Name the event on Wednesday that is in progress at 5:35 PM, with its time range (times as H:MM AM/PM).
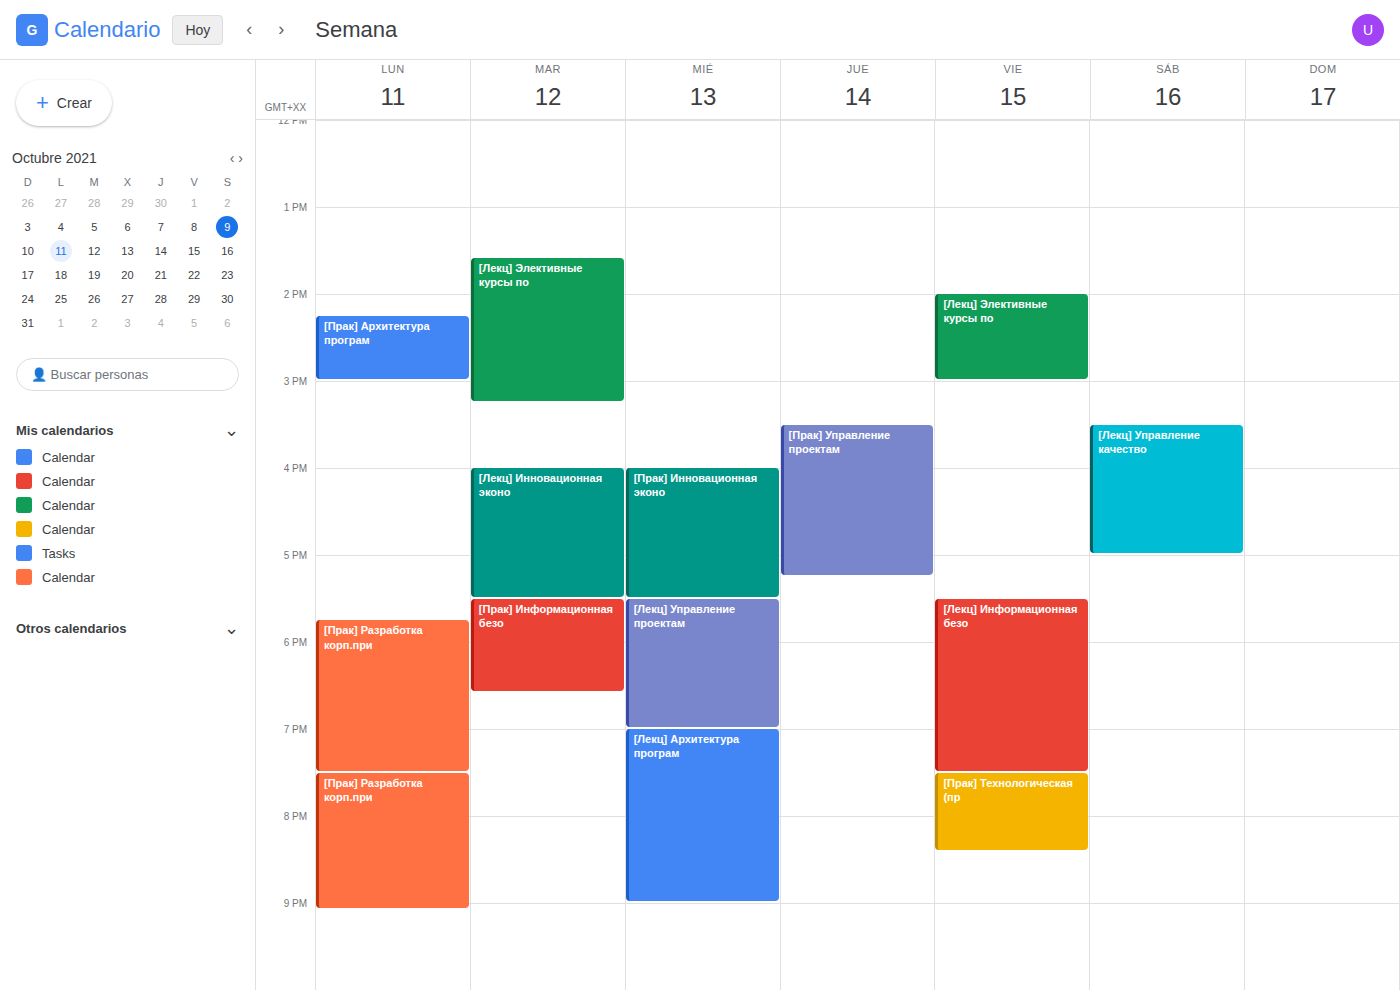
"[Лекц] Управление проектам", 5:30 PM to 7:00 PM